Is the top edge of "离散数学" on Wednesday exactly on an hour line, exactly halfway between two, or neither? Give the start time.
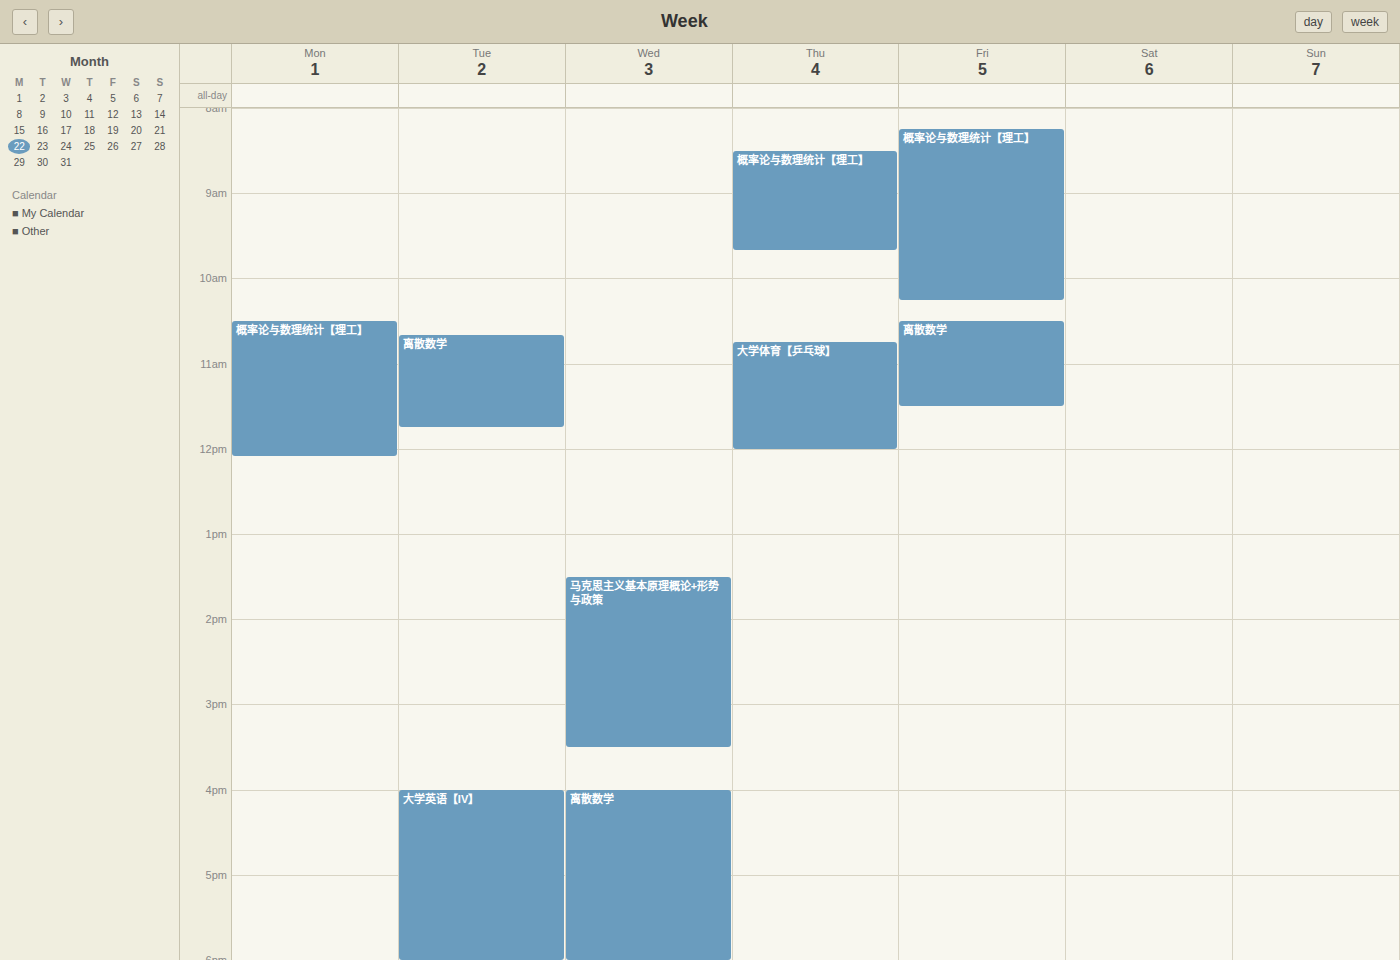
4:00 PM -- exactly on the 4 PM line.